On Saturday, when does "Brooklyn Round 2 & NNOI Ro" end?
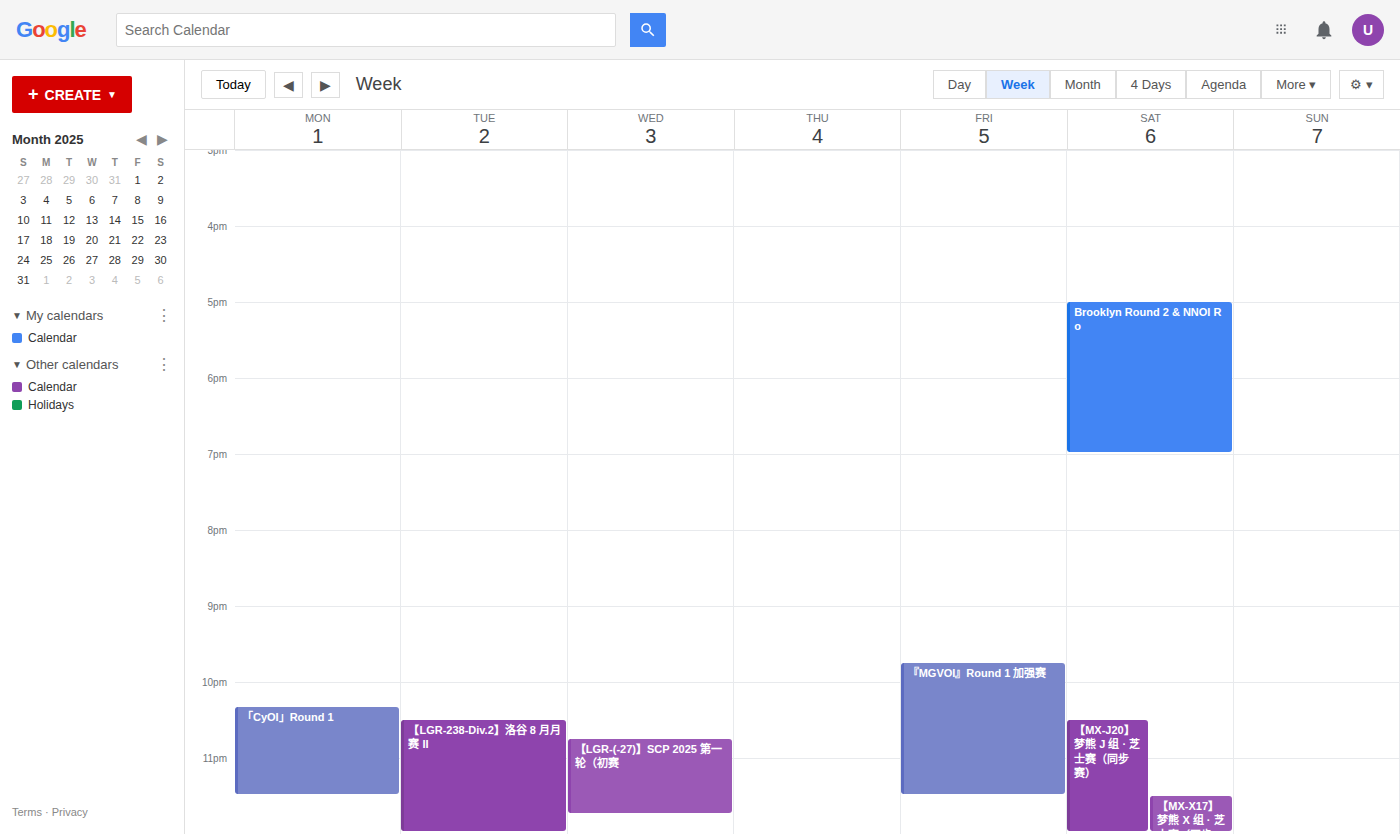
19:00